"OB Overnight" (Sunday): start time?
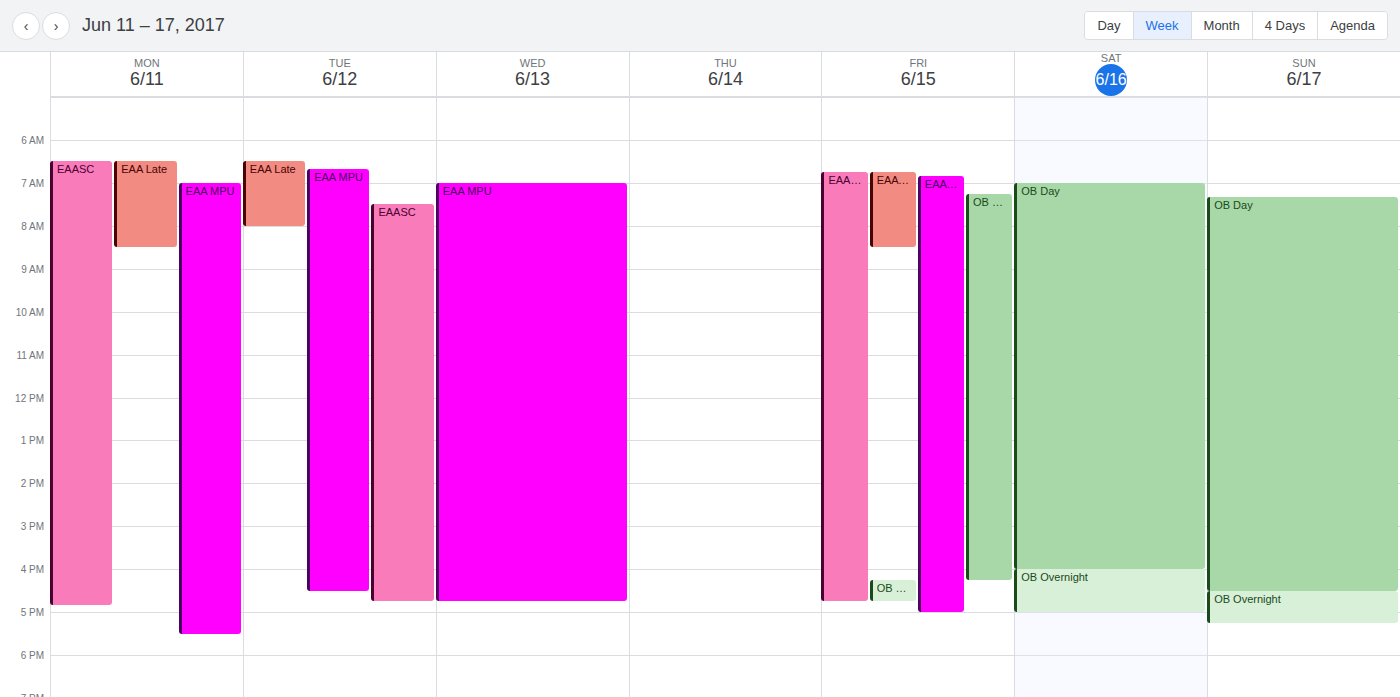
4:30 PM